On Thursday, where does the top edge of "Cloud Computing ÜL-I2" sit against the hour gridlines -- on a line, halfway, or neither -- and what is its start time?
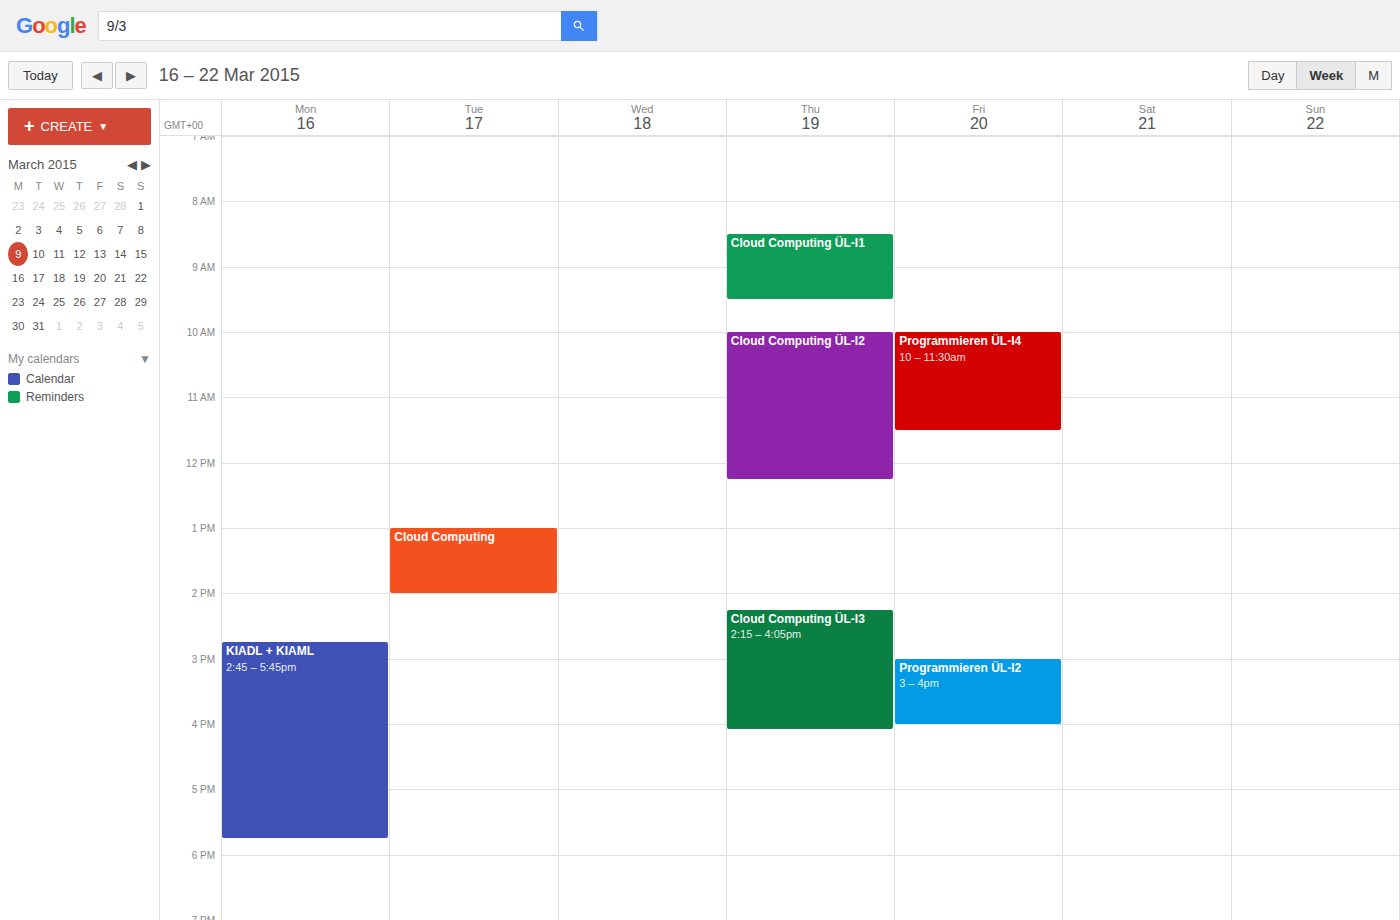
10:00 AM -- exactly on the 10 AM line.